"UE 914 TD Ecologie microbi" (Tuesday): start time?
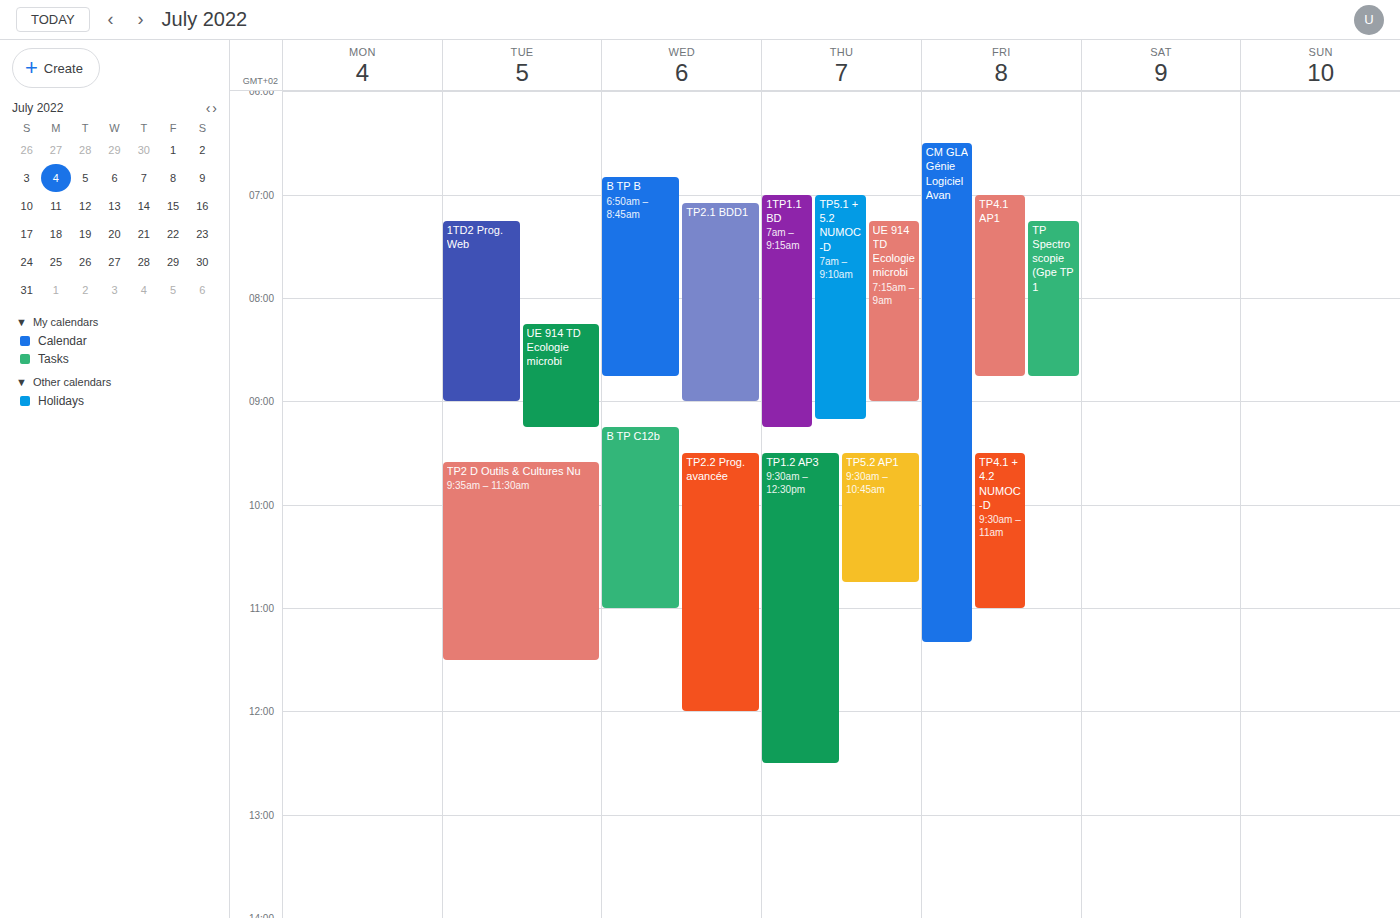
8:15 AM